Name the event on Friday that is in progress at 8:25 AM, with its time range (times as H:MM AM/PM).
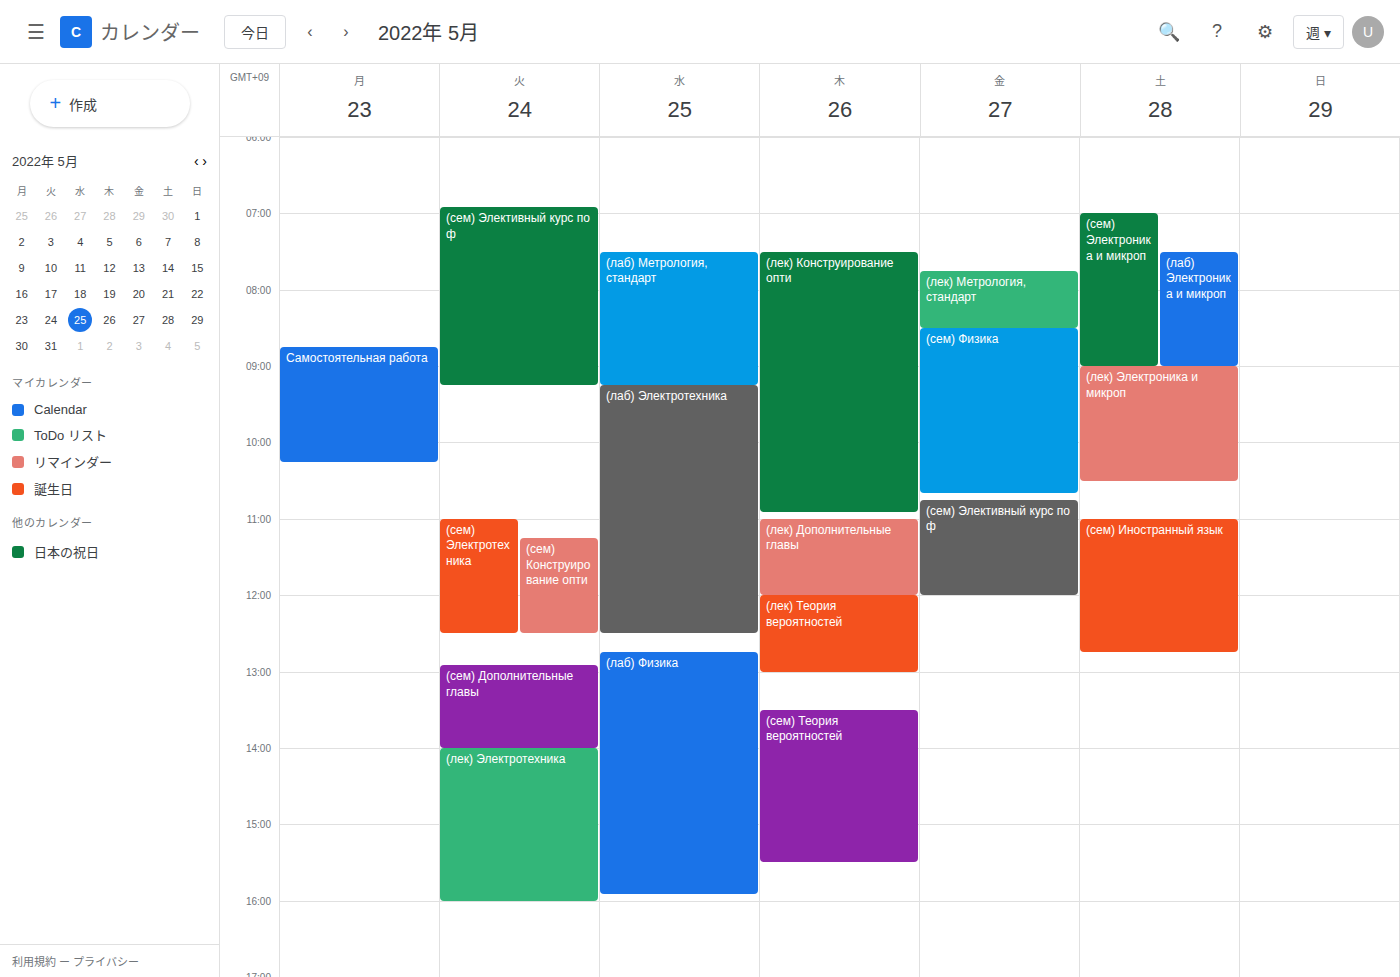
"(лек) Метрология, стандарт", 7:45 AM to 8:30 AM